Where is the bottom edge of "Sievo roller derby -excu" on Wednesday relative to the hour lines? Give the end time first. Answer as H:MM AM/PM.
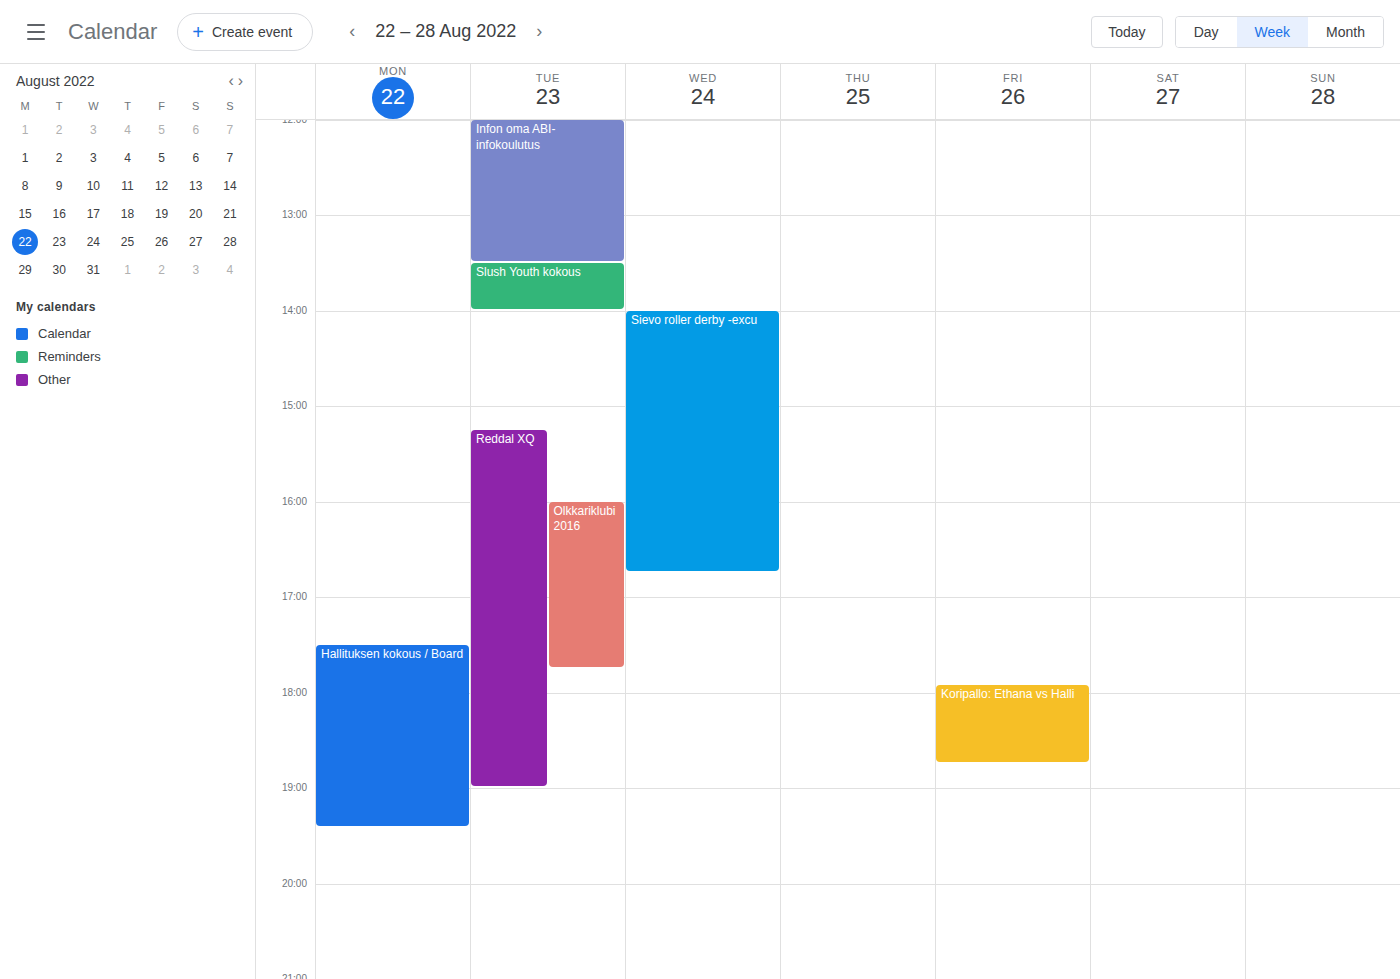
4:45 PM -- neither: three quarters of the way from the 4 PM line to the 5 PM line.